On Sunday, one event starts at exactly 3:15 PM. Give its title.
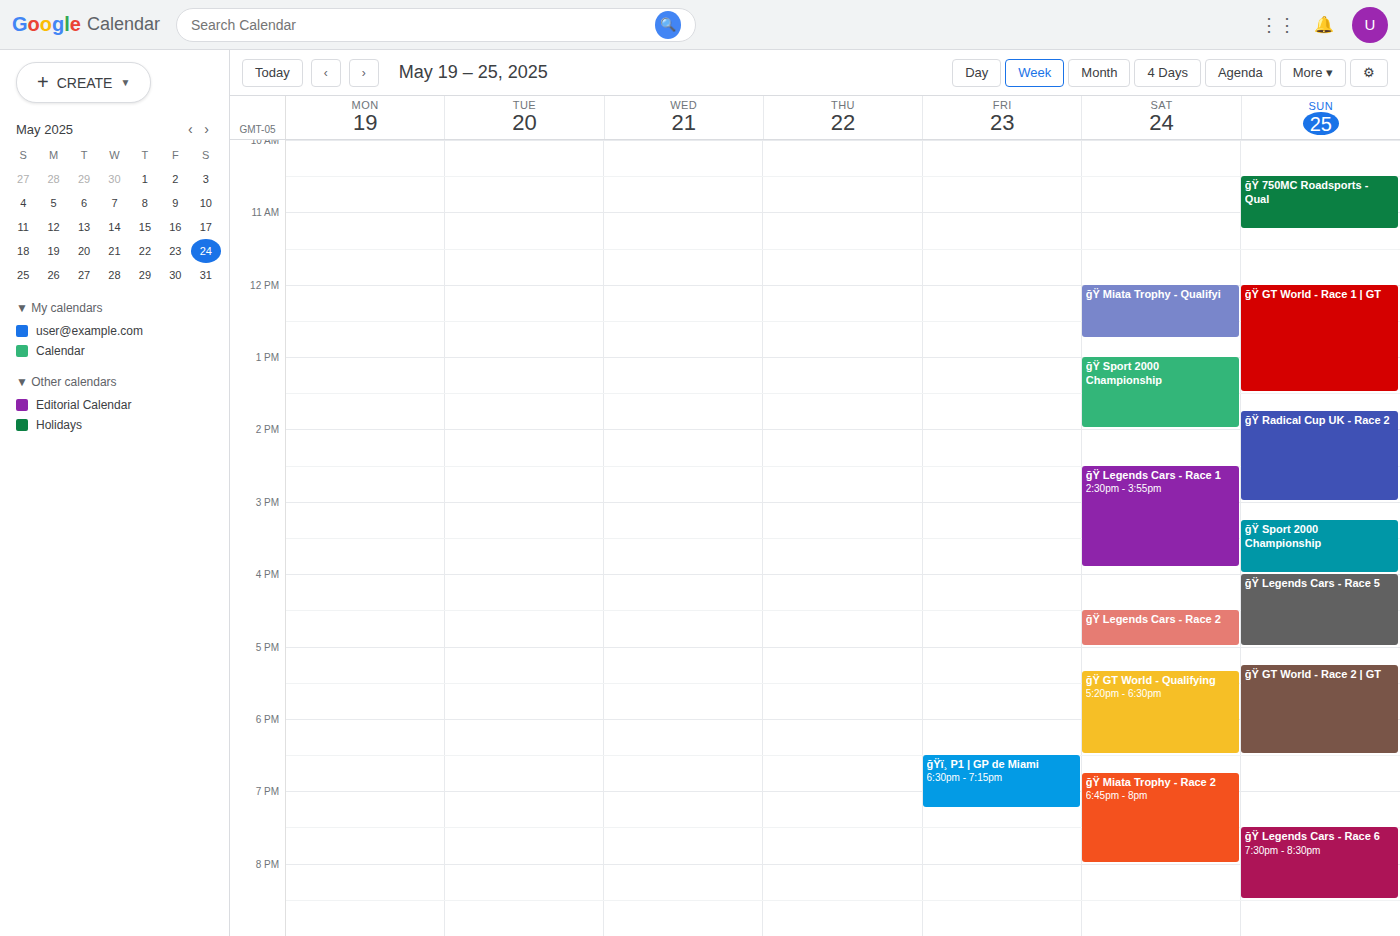
"ğŸ Sport 2000 Championship"